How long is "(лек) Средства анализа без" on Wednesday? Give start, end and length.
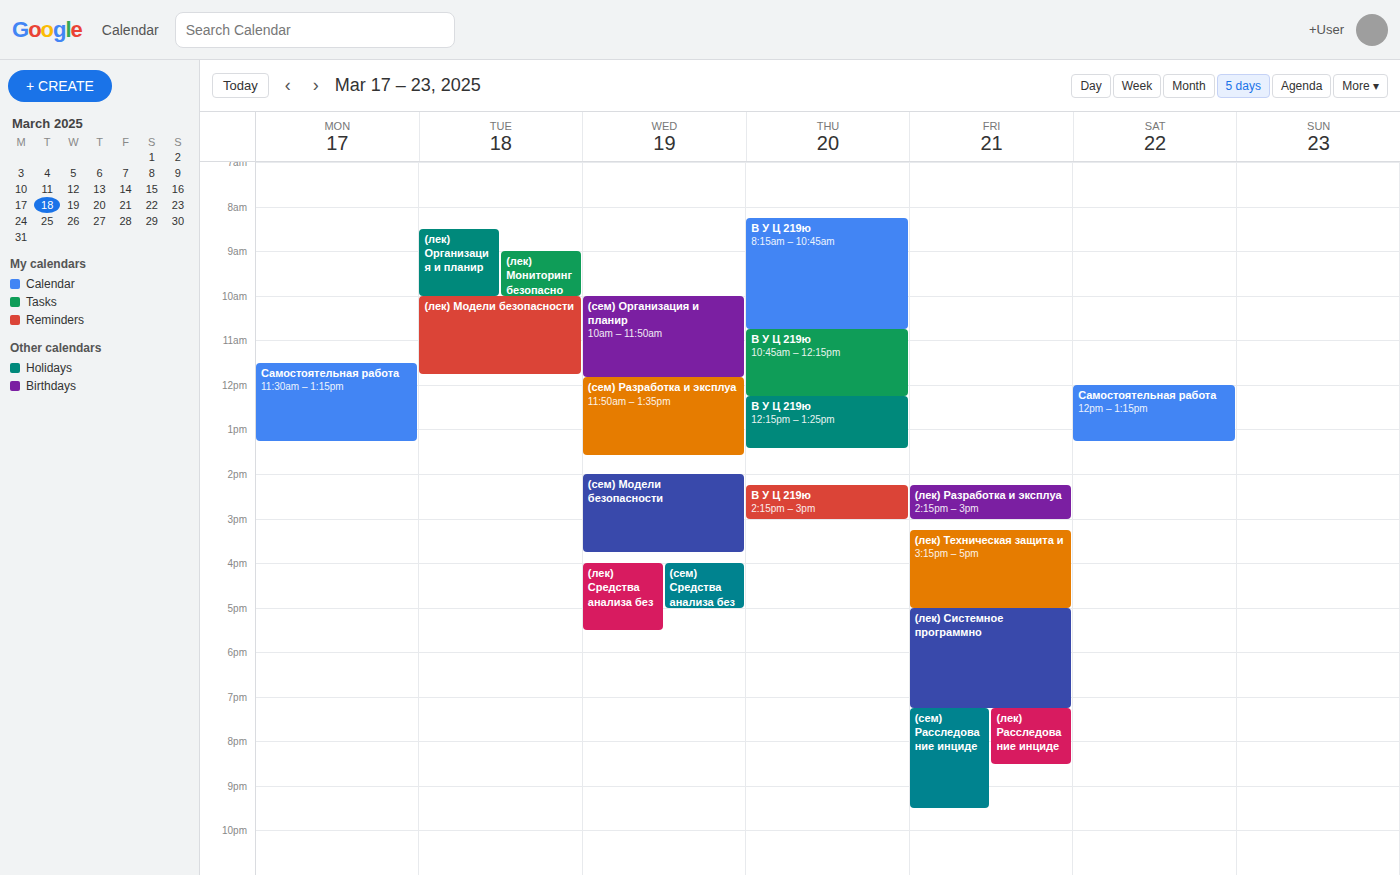
4:00 PM to 5:30 PM, 1 hour 30 minutes